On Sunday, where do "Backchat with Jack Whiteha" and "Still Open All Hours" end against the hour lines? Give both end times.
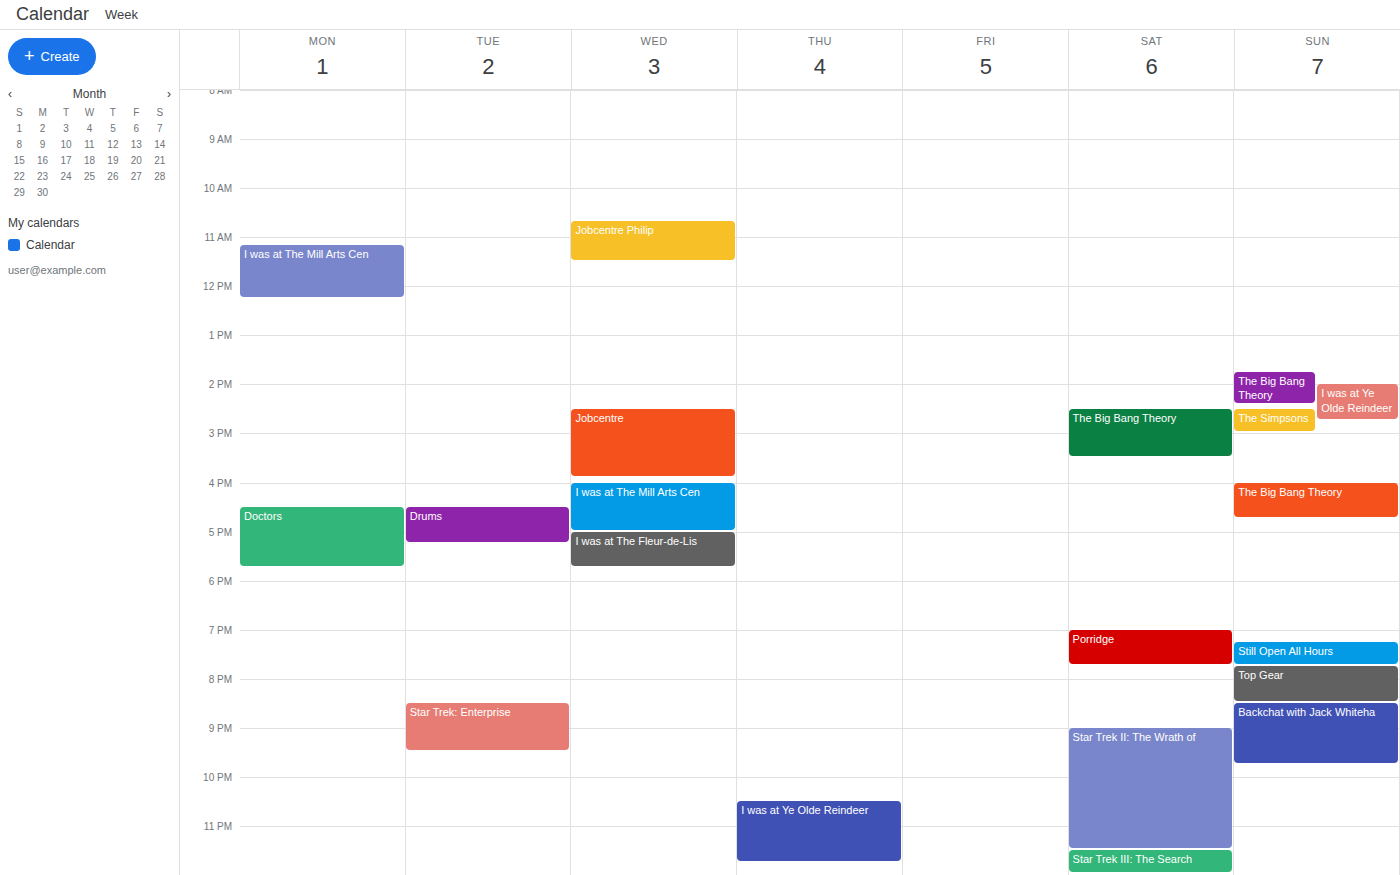
"Backchat with Jack Whiteha": 9:45 PM, neither: three quarters of the way from the 9 PM line to the 10 PM line. "Still Open All Hours": 7:45 PM, neither: three quarters of the way from the 7 PM line to the 8 PM line.